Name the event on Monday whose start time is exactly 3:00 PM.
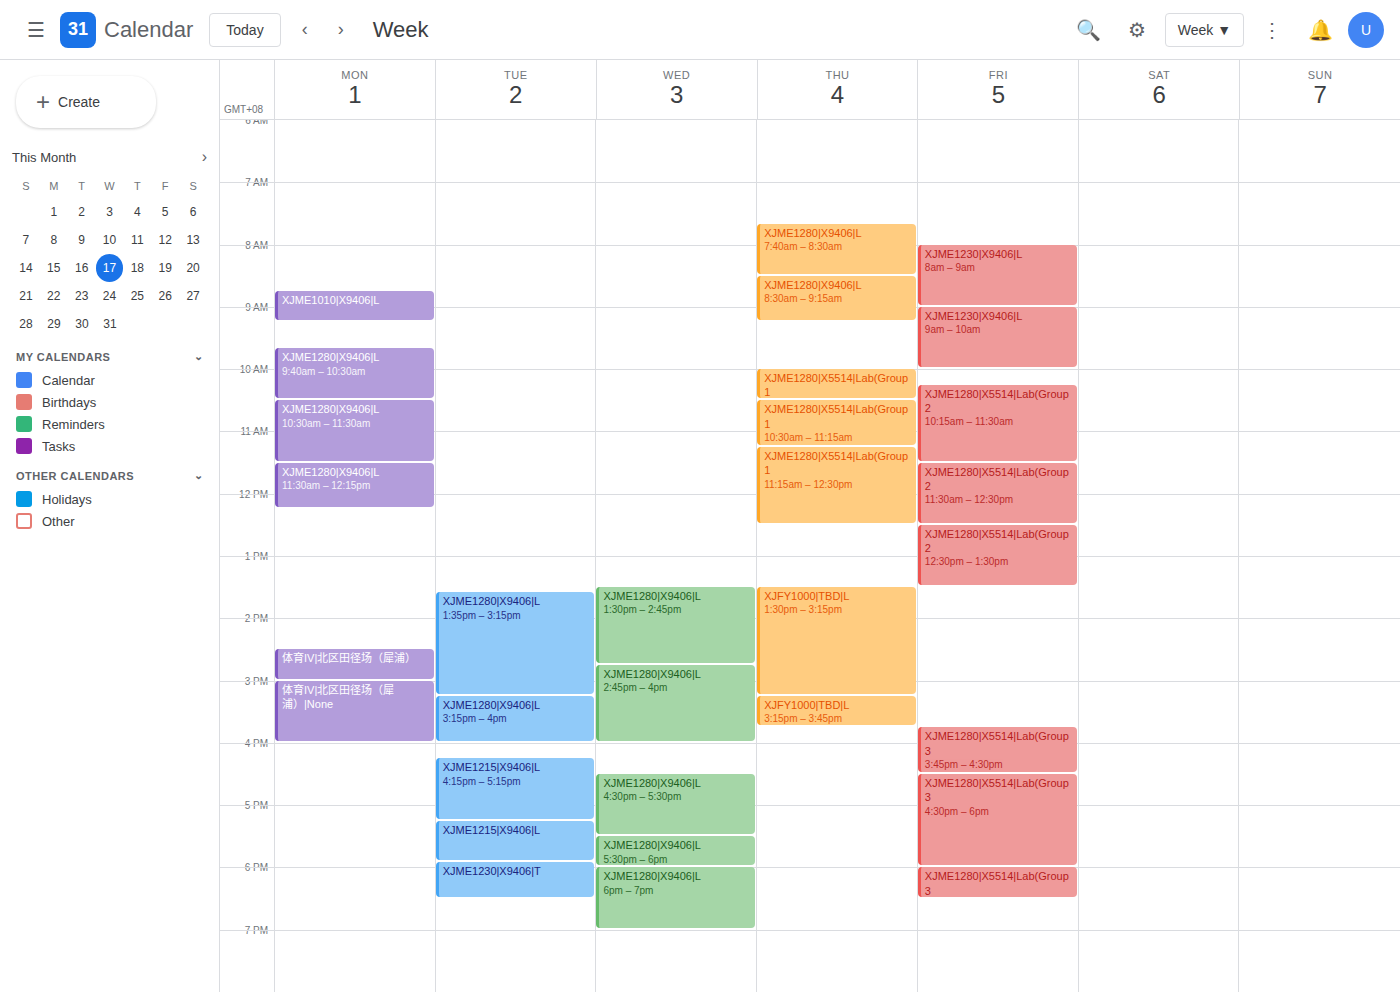
"体育IV|北区田径场（犀浦）|None"